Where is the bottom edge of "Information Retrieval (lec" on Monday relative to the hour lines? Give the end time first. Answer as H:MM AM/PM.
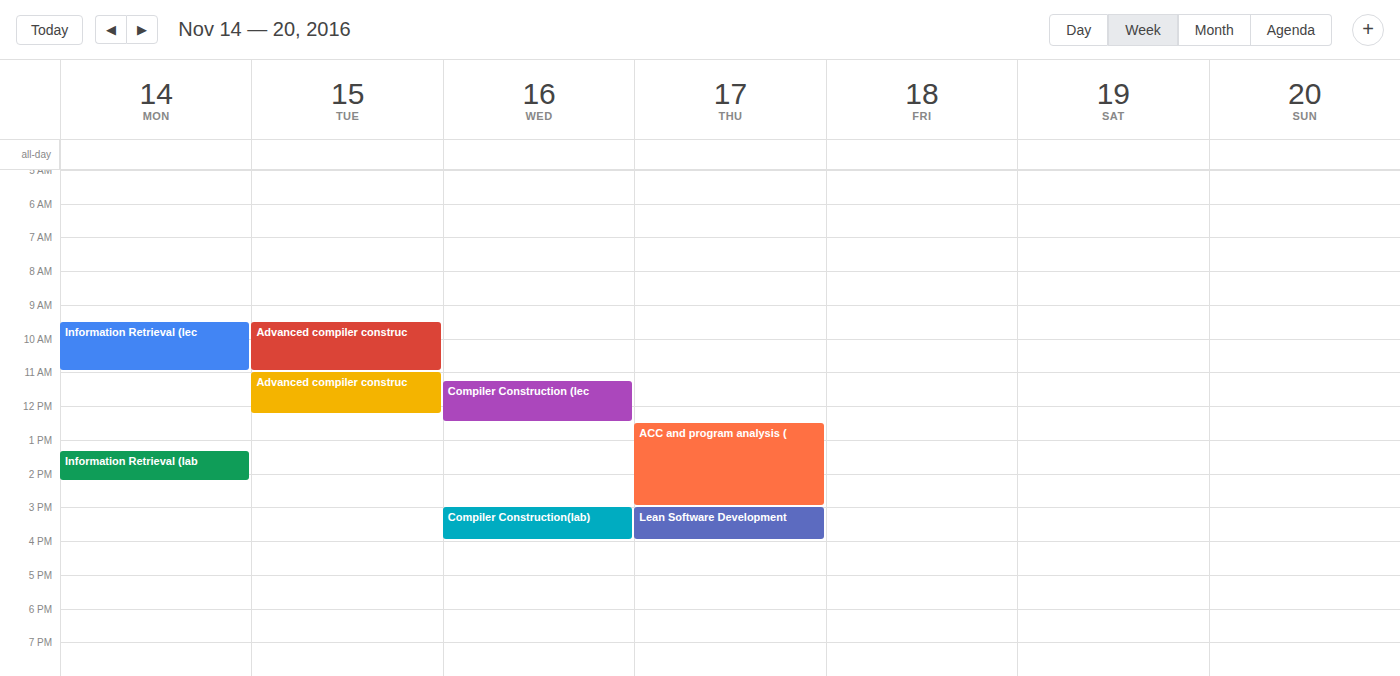
11:00 AM -- exactly on the 11 AM line.